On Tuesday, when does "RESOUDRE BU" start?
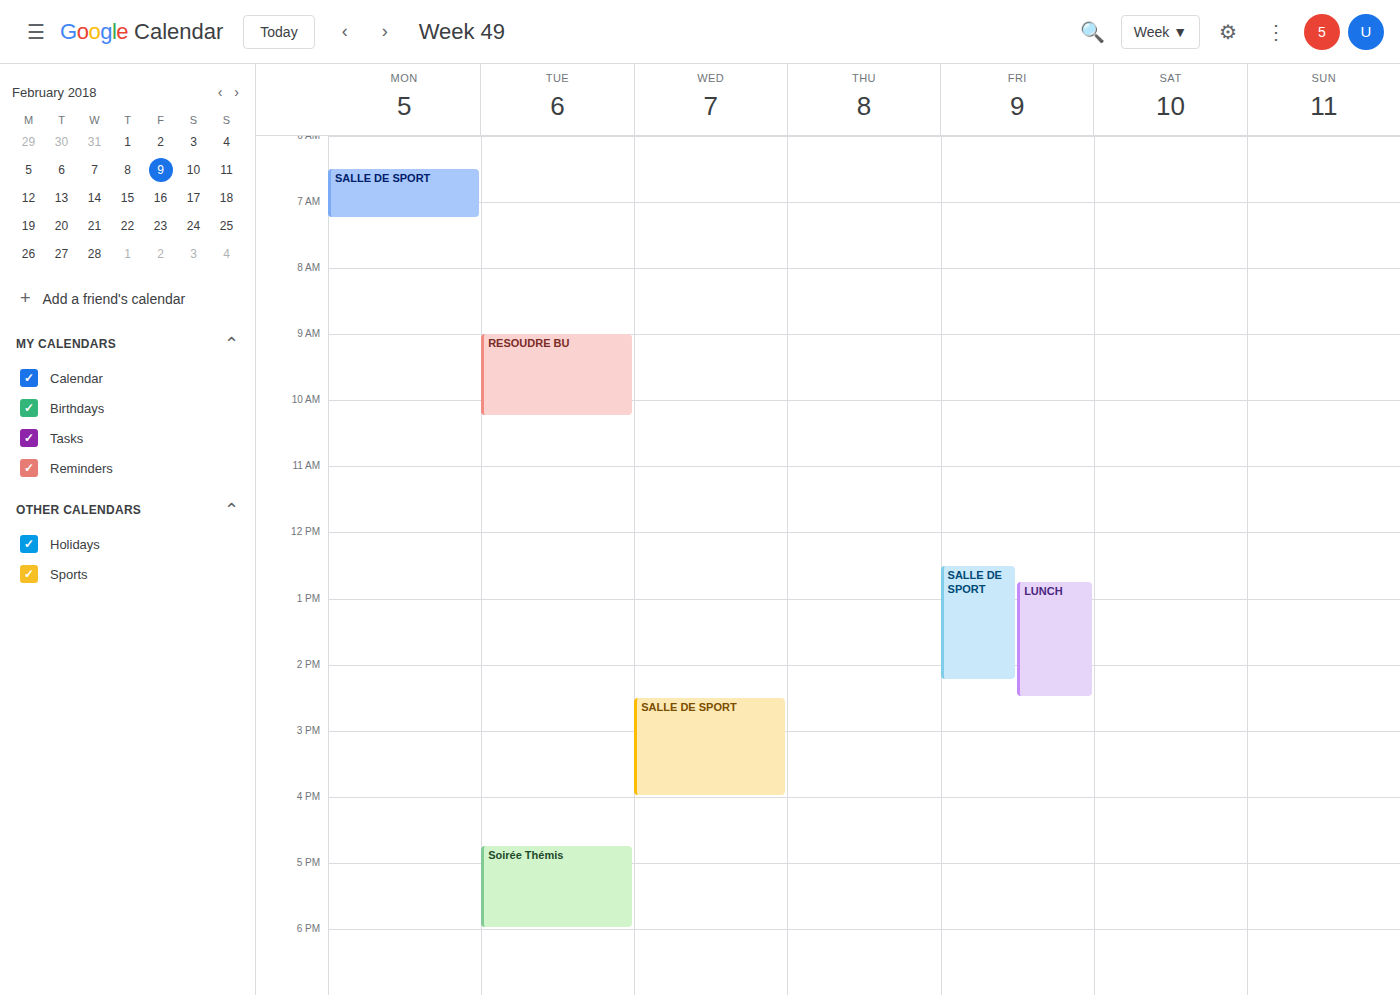
9:00 AM